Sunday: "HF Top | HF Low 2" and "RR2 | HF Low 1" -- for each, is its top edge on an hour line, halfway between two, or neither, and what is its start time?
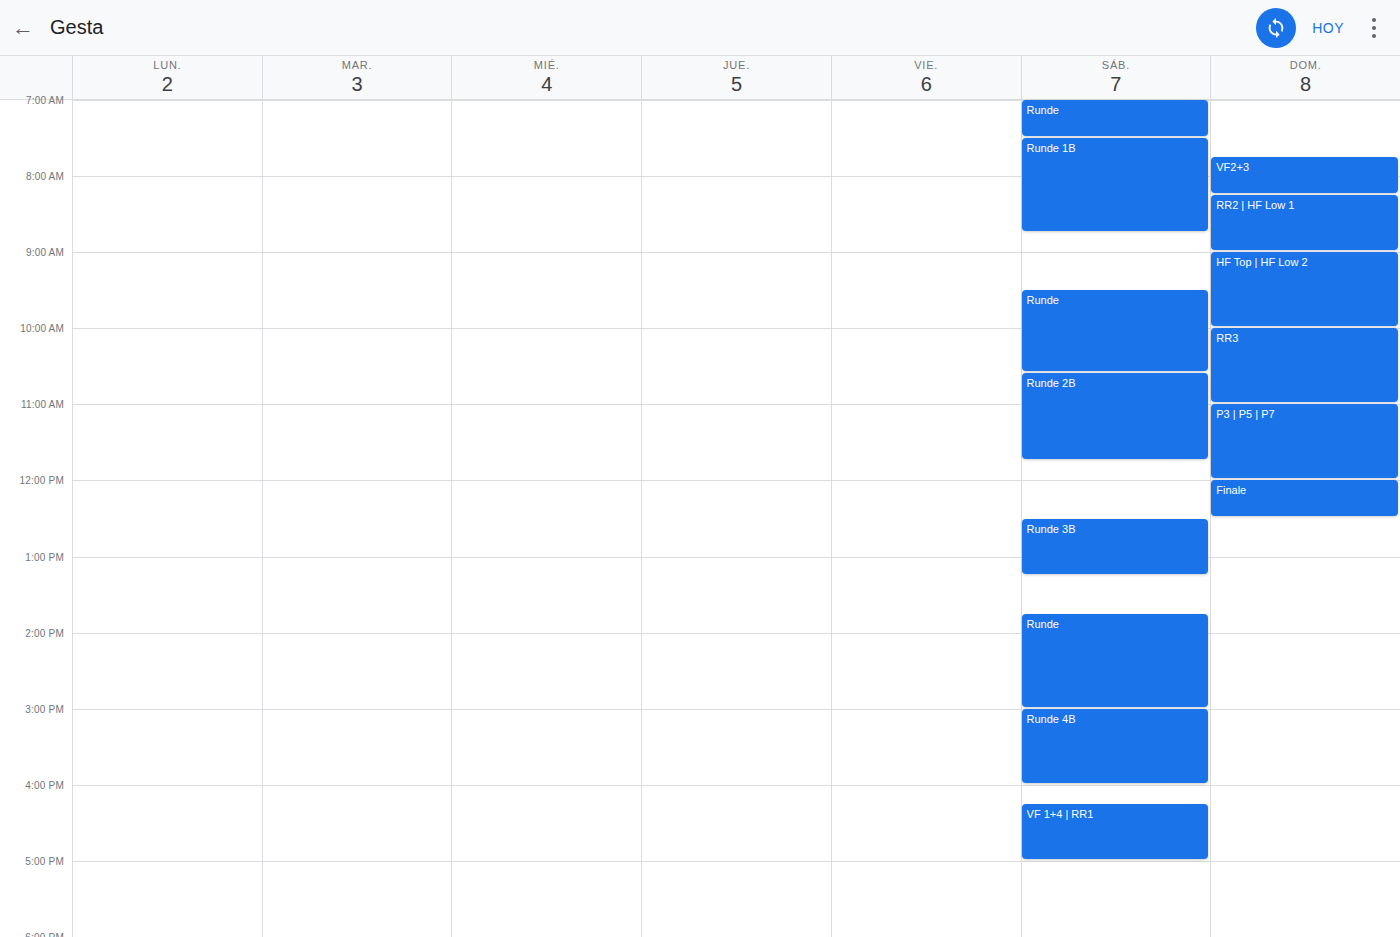
"HF Top | HF Low 2": 9:00 AM, exactly on the 9 AM line. "RR2 | HF Low 1": 8:15 AM, neither: a quarter of the way from the 8 AM line to the 9 AM line.